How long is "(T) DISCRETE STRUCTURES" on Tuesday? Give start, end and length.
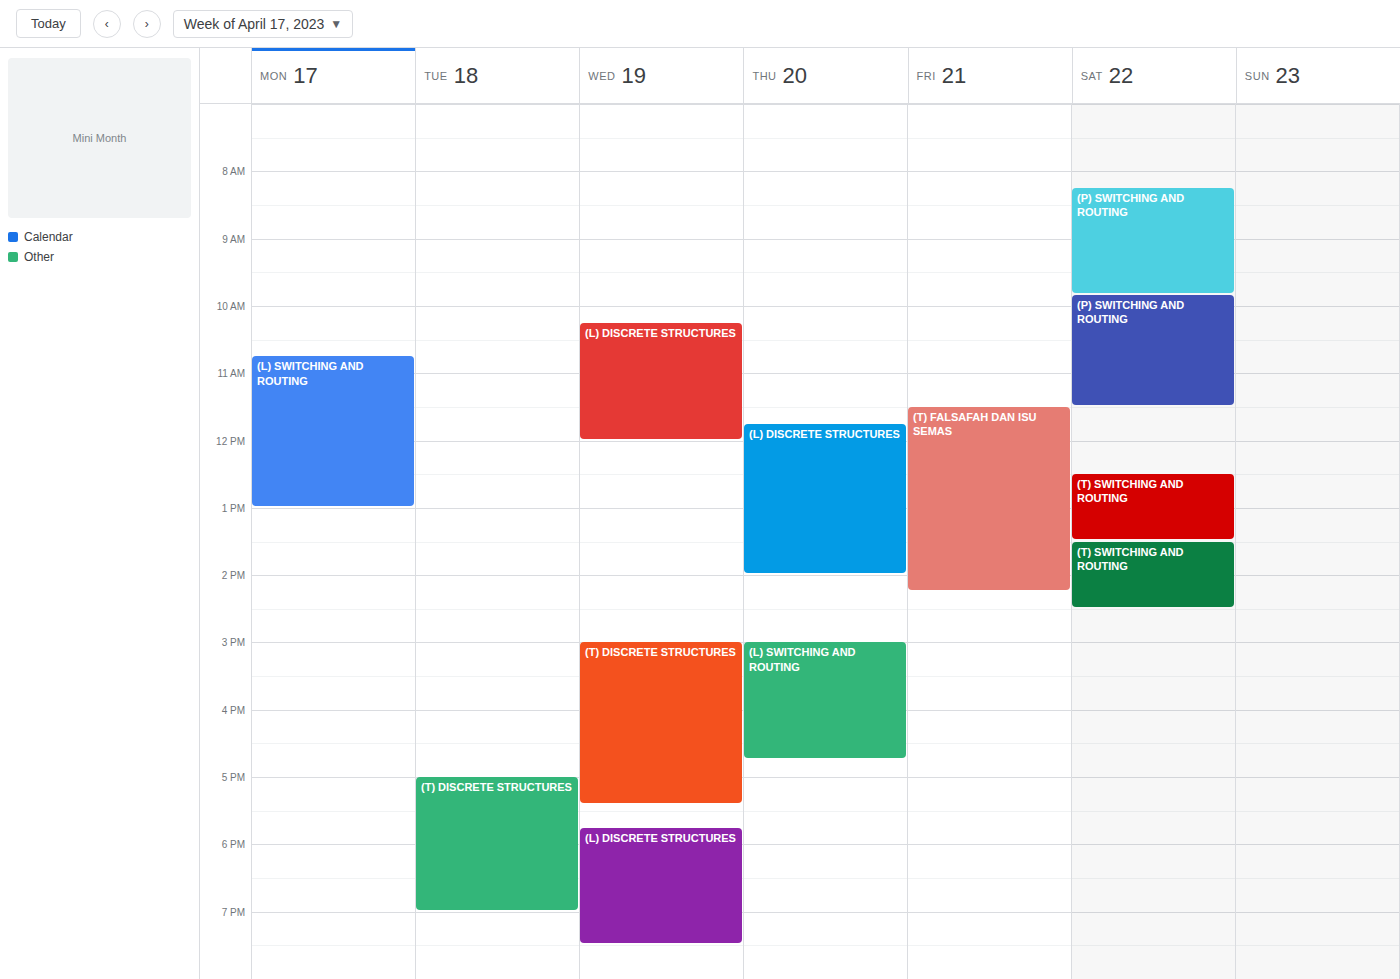
5:00 PM to 7:00 PM, 2 hours